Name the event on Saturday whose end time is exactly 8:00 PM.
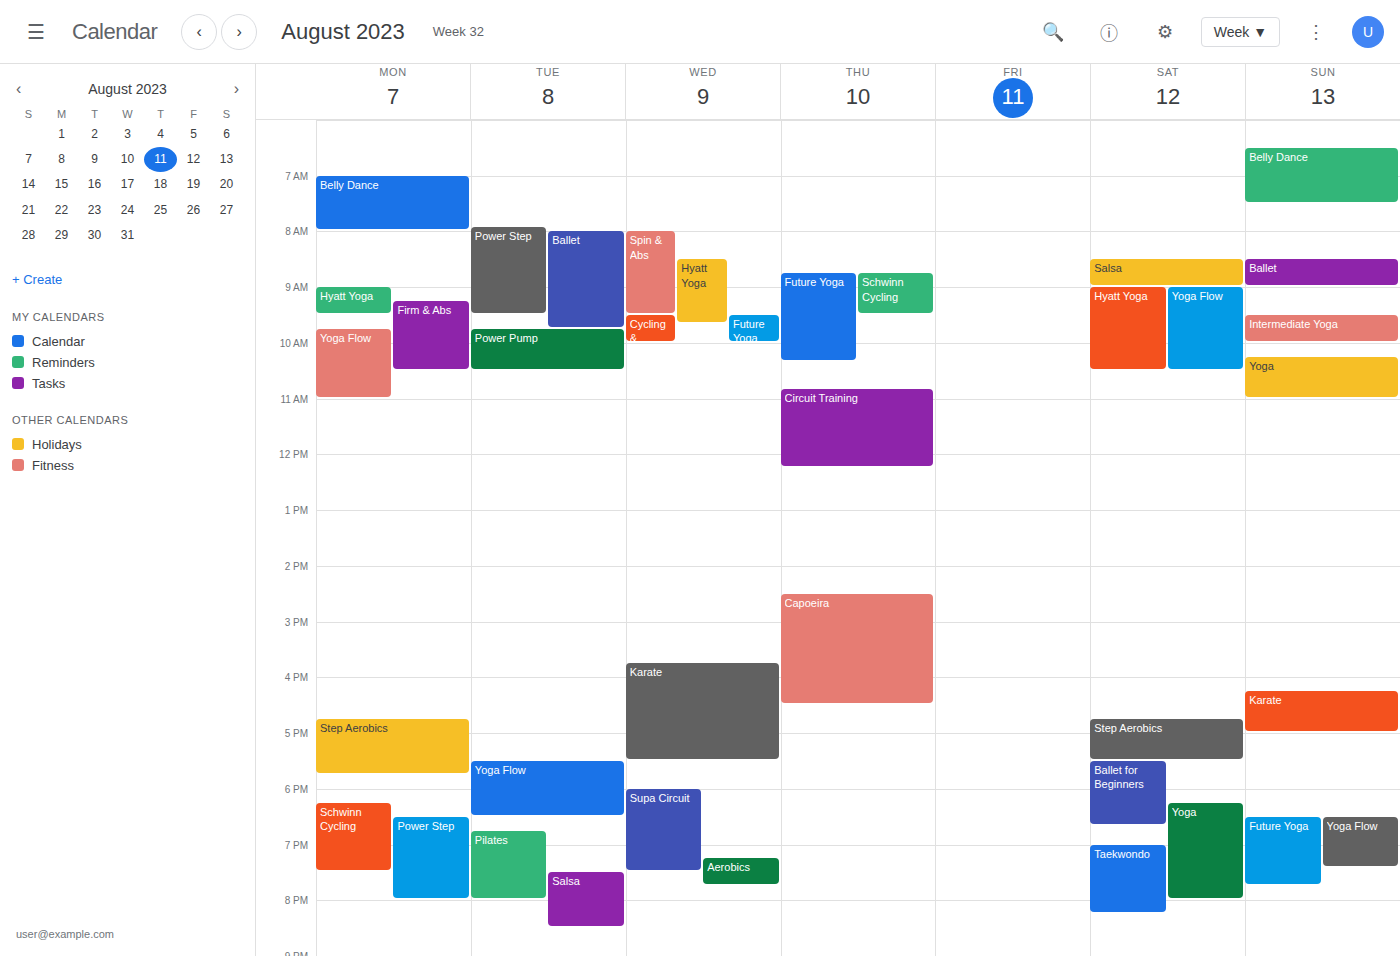
"Yoga"